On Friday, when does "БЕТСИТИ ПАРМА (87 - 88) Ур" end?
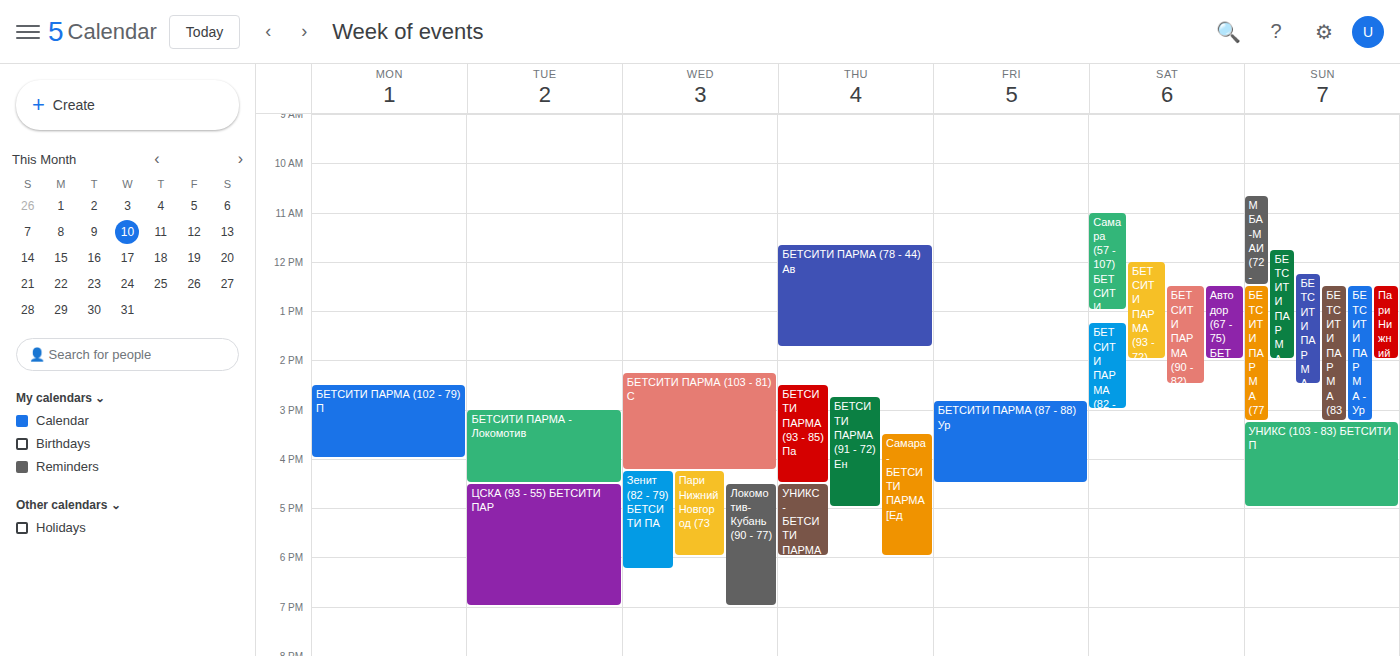
4:30 PM